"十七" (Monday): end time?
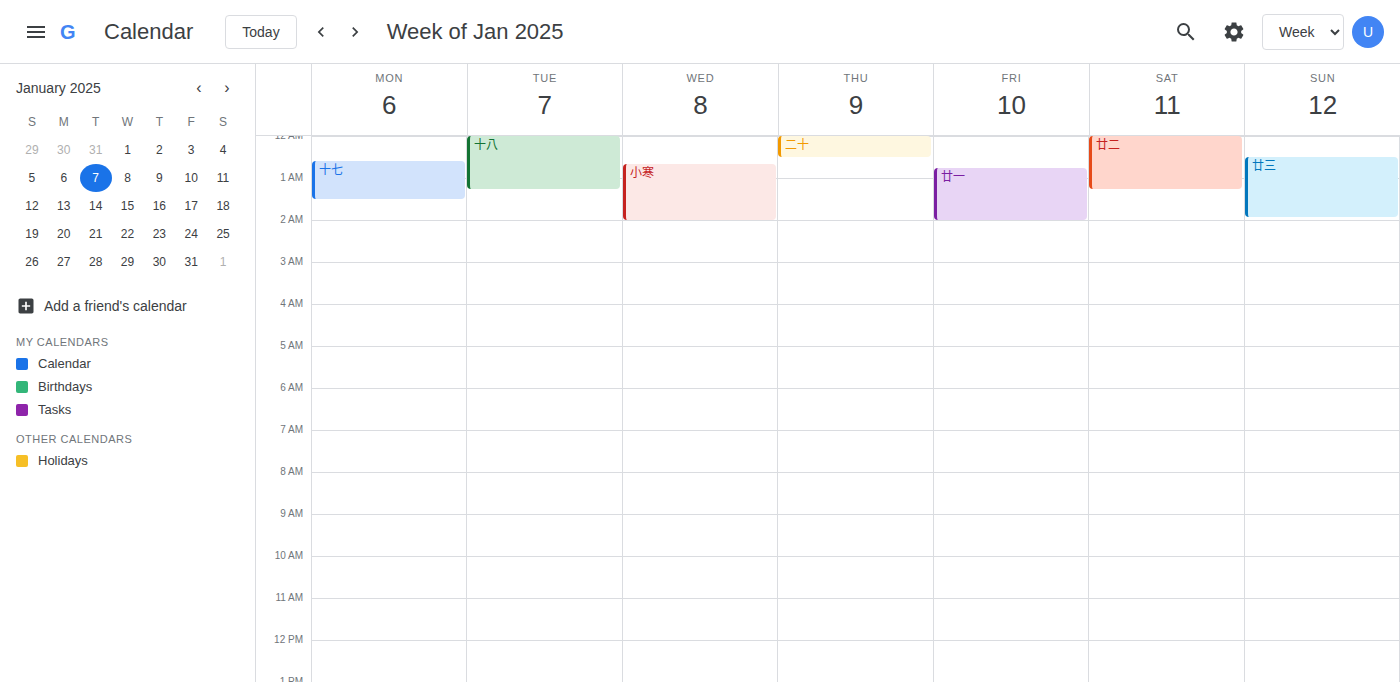
1:30 AM